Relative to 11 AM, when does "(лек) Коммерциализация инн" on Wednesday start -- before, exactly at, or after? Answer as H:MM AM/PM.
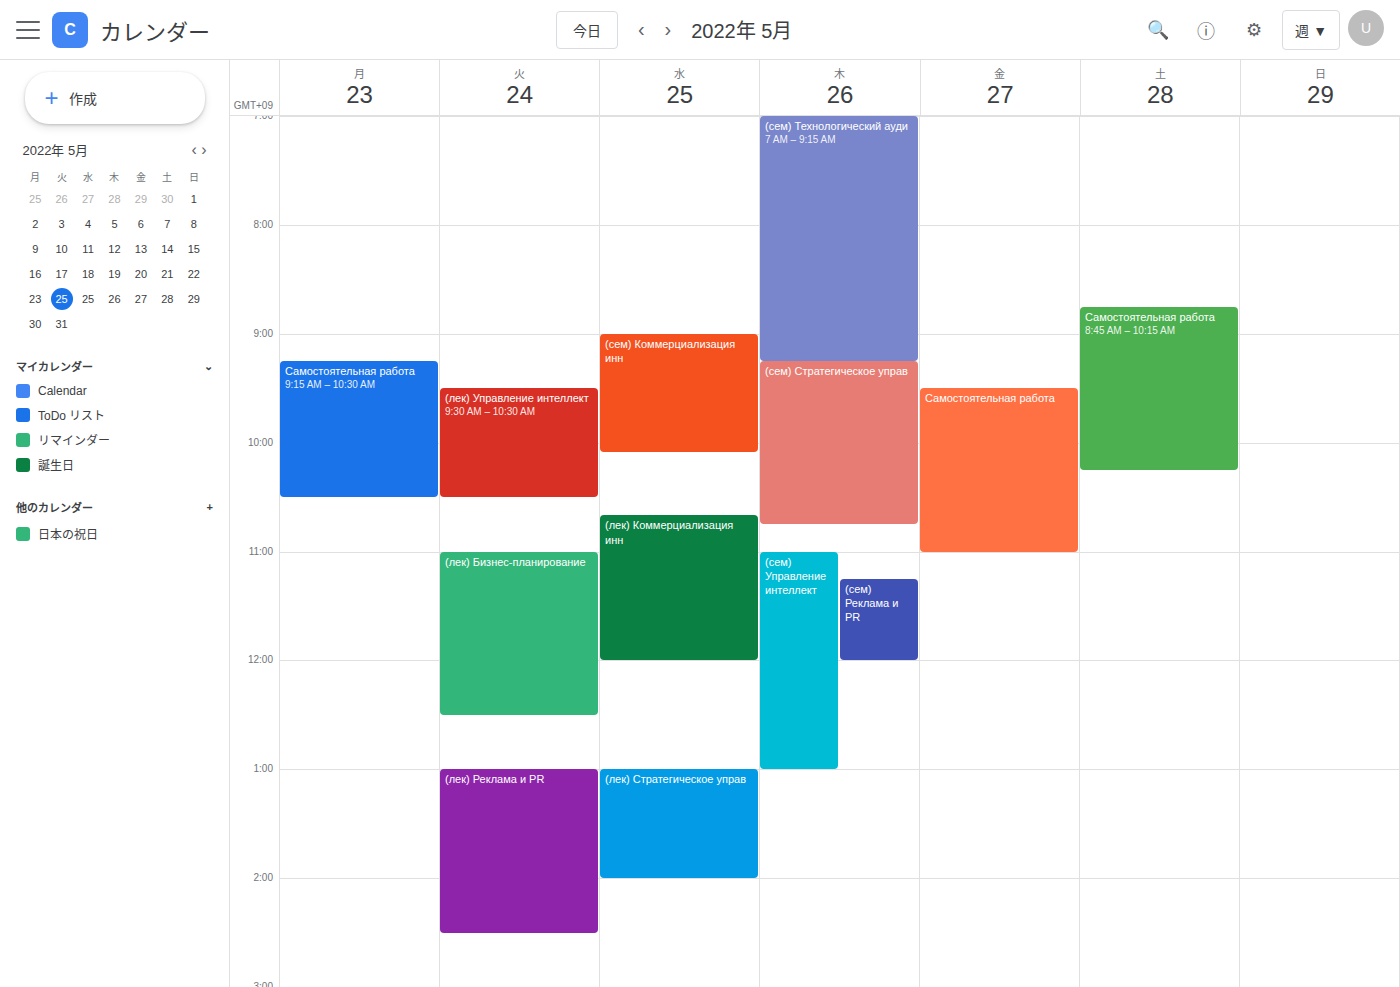
10:40 AM -- before 11 AM, 20 minutes above the 11 AM line.